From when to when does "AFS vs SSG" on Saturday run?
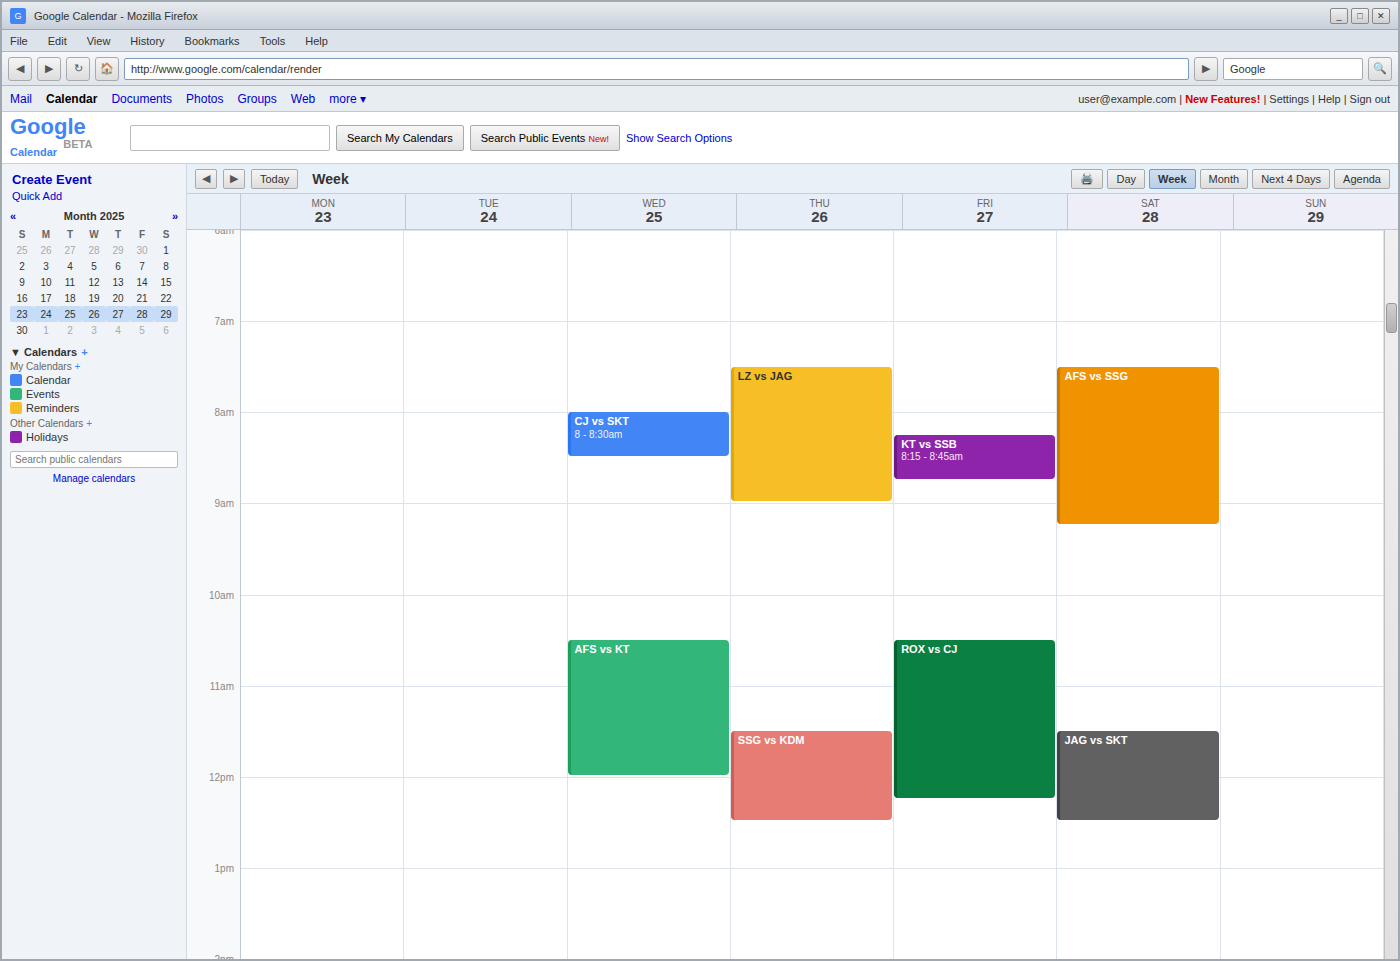
7:30 AM to 9:15 AM